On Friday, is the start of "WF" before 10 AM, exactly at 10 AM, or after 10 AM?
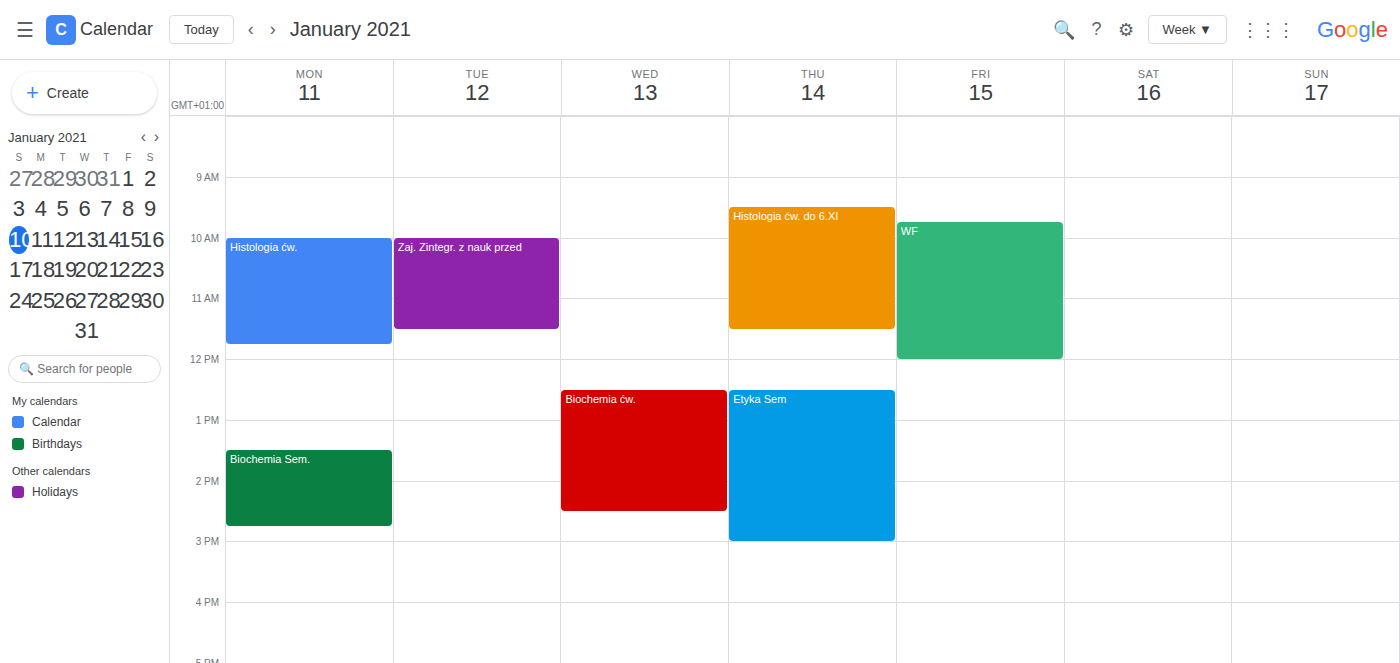
9:45 AM -- before 10 AM, 15 minutes above the 10 AM line.